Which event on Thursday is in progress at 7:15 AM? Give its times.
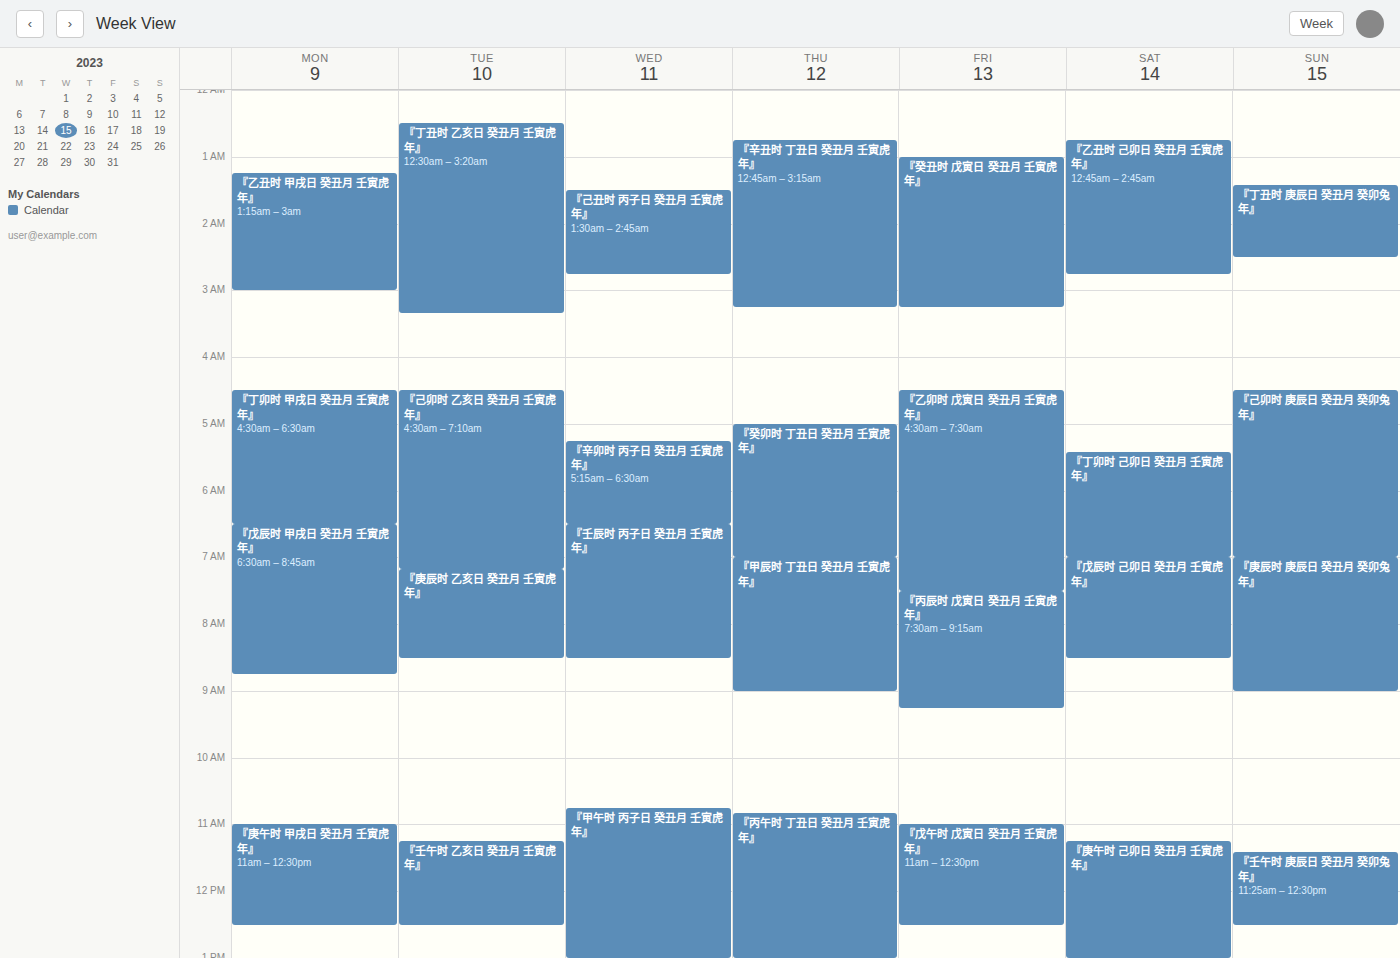
"『甲辰时 丁丑日 癸丑月 壬寅虎年』", 7:00 AM to 9:00 AM